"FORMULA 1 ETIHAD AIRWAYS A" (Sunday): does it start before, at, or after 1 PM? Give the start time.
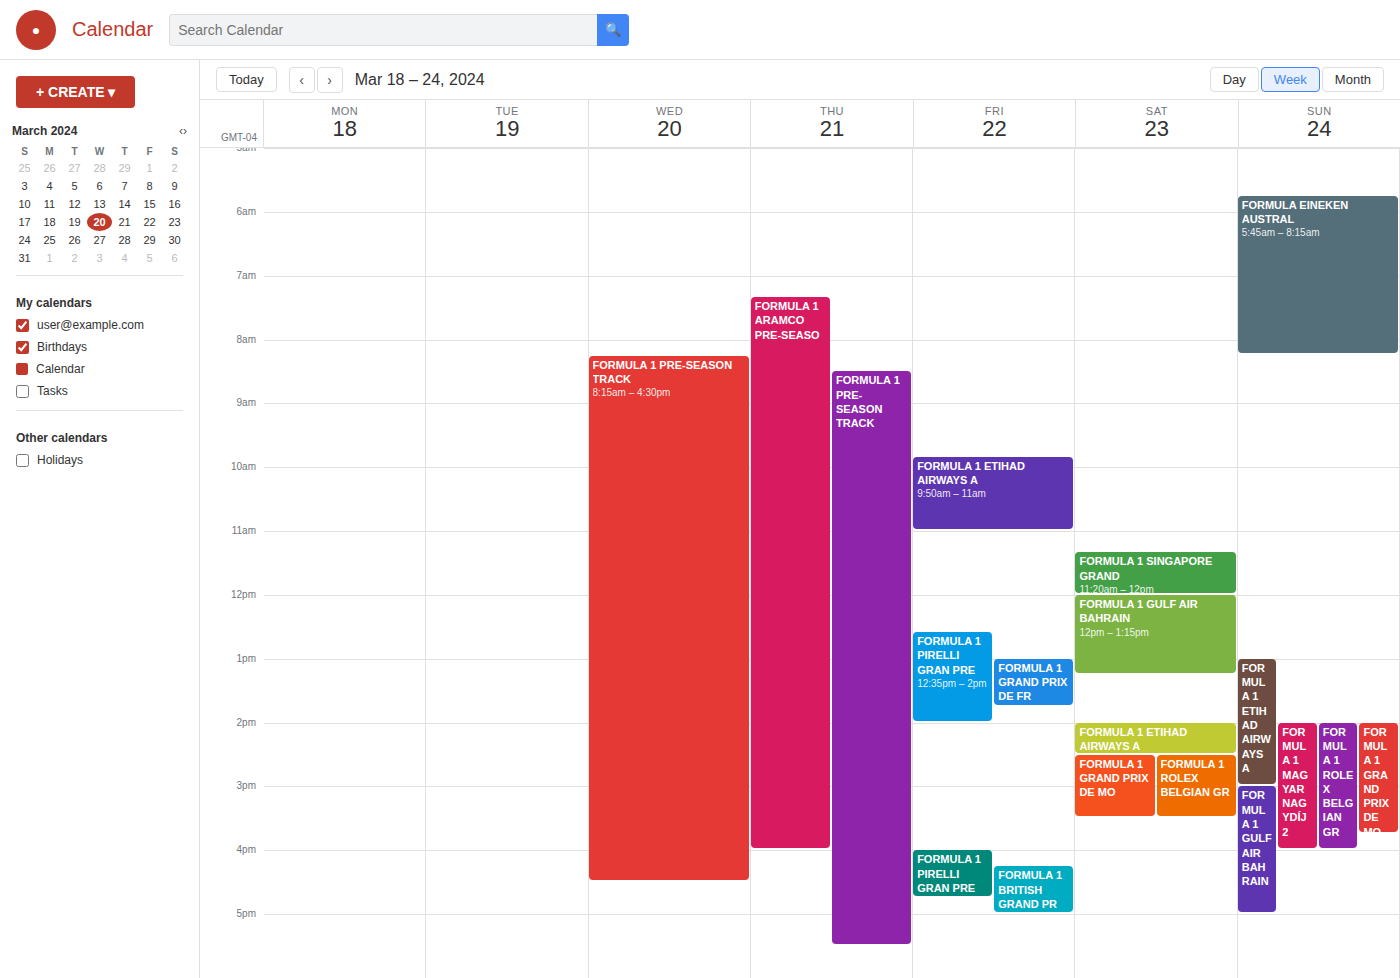
1:00 PM -- exactly at 1 PM, on the 1 PM line.